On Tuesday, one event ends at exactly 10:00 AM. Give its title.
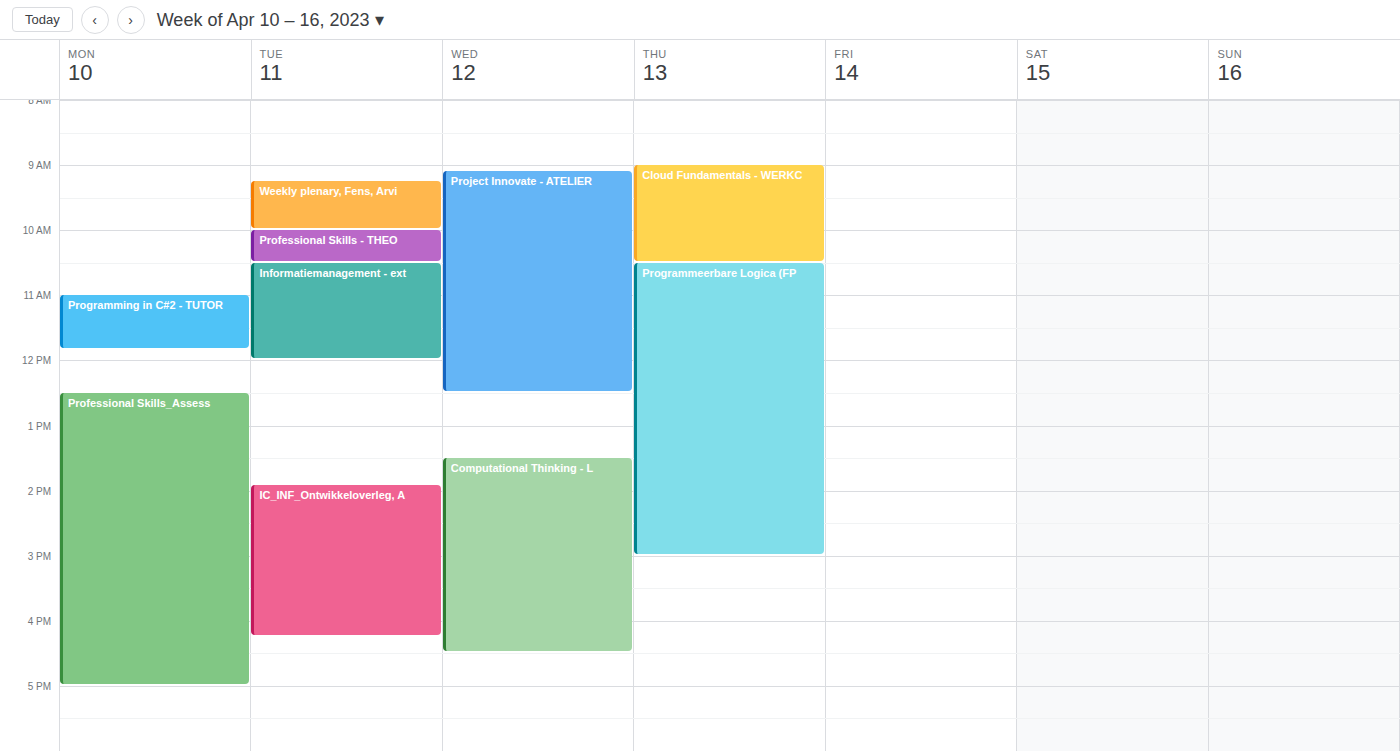
"Weekly plenary, Fens, Arvi"